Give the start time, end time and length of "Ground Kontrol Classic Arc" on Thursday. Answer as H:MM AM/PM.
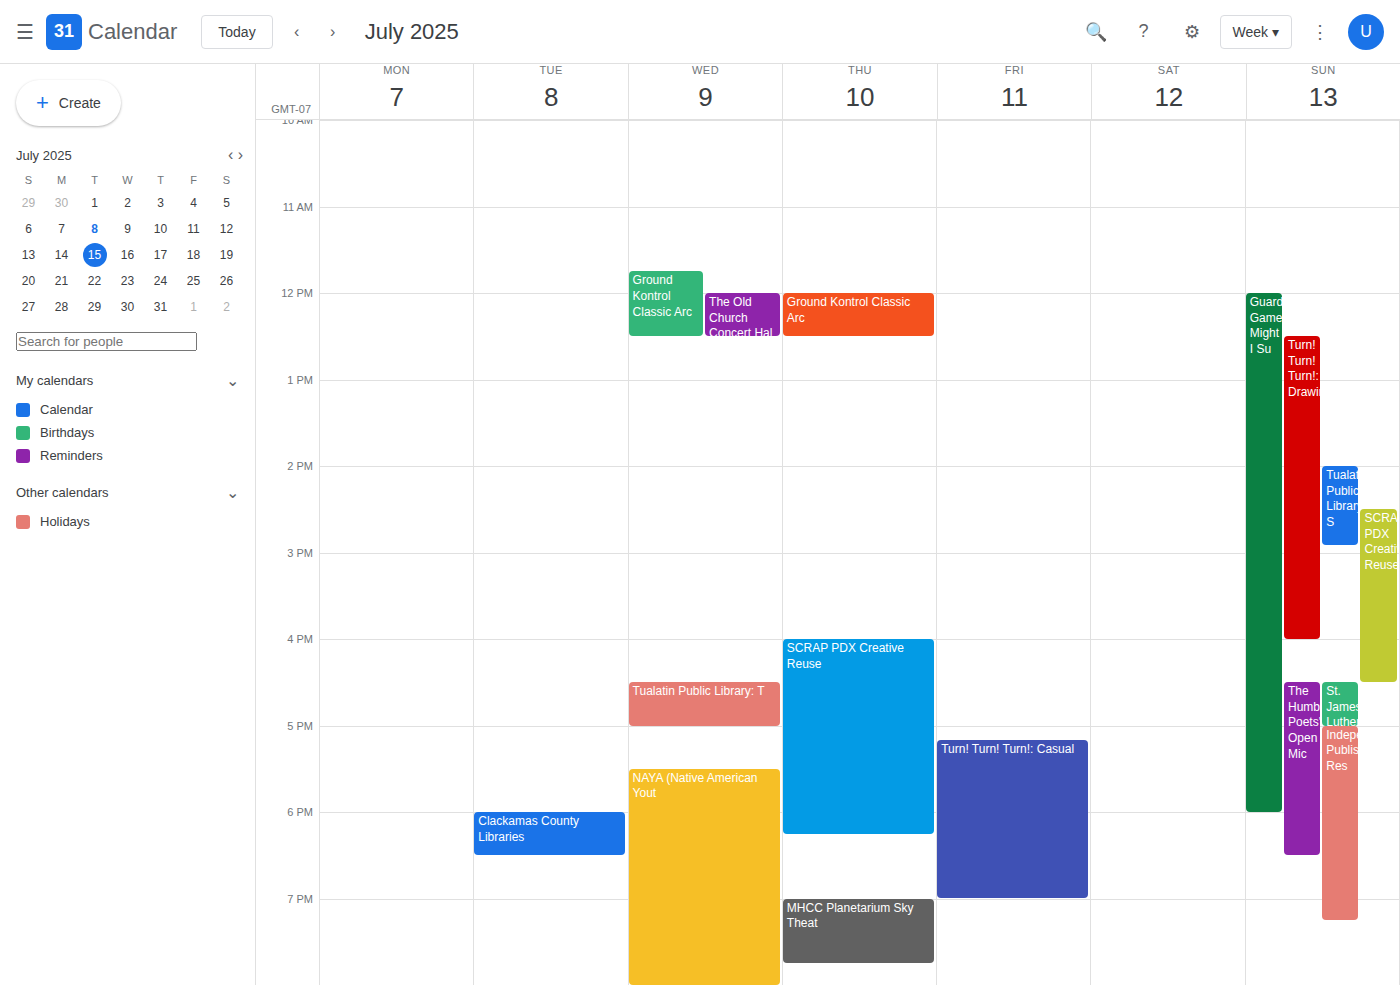
12:00 PM to 12:30 PM, 30 minutes